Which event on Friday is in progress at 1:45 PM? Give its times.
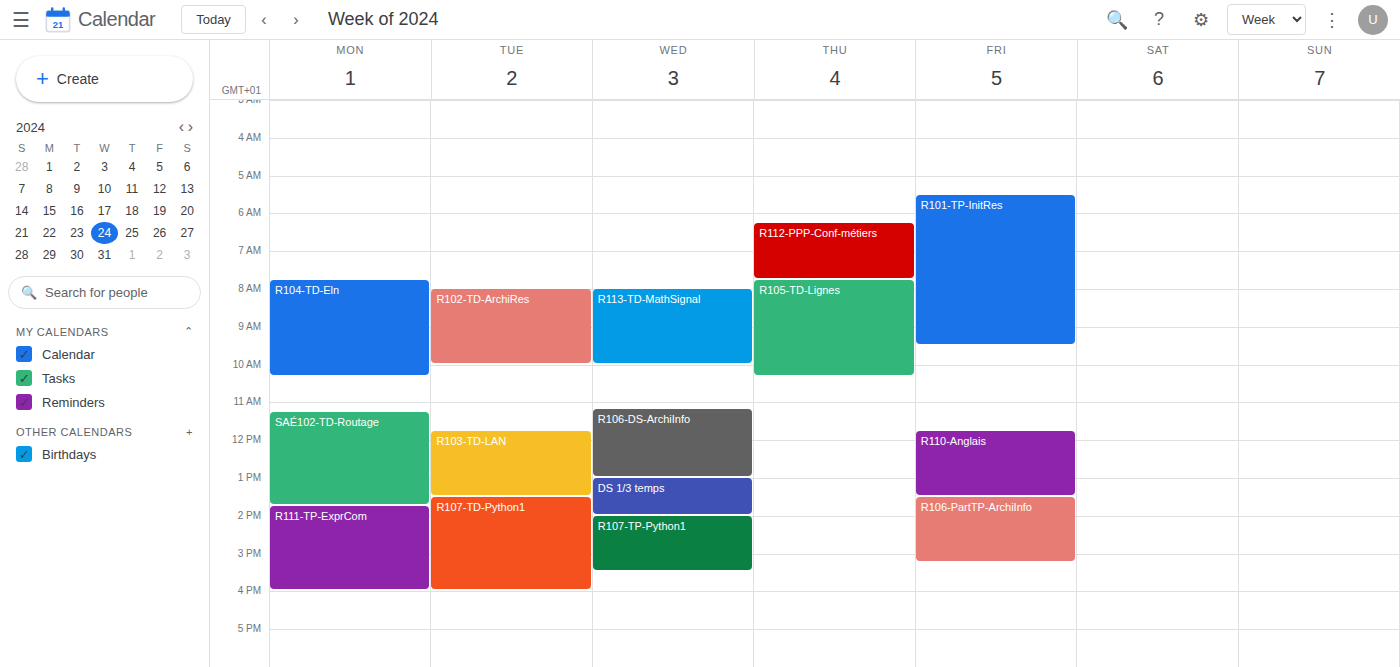
"R106-PartTP-ArchiInfo", 1:30 PM to 3:15 PM